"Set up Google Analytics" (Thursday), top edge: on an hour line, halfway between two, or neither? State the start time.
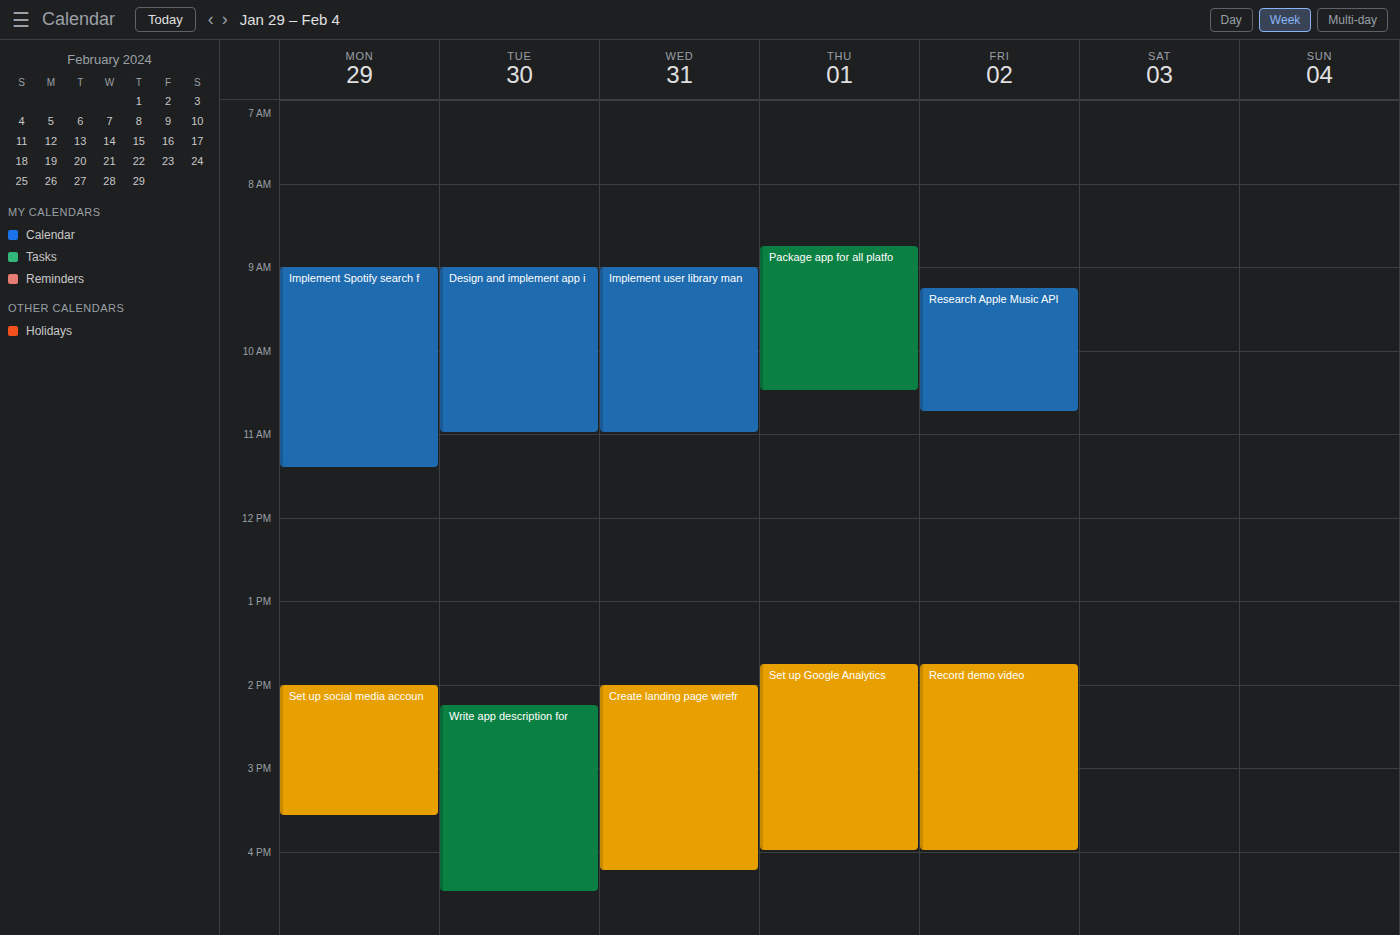
1:45 PM -- neither: three quarters of the way from the 1 PM line to the 2 PM line.